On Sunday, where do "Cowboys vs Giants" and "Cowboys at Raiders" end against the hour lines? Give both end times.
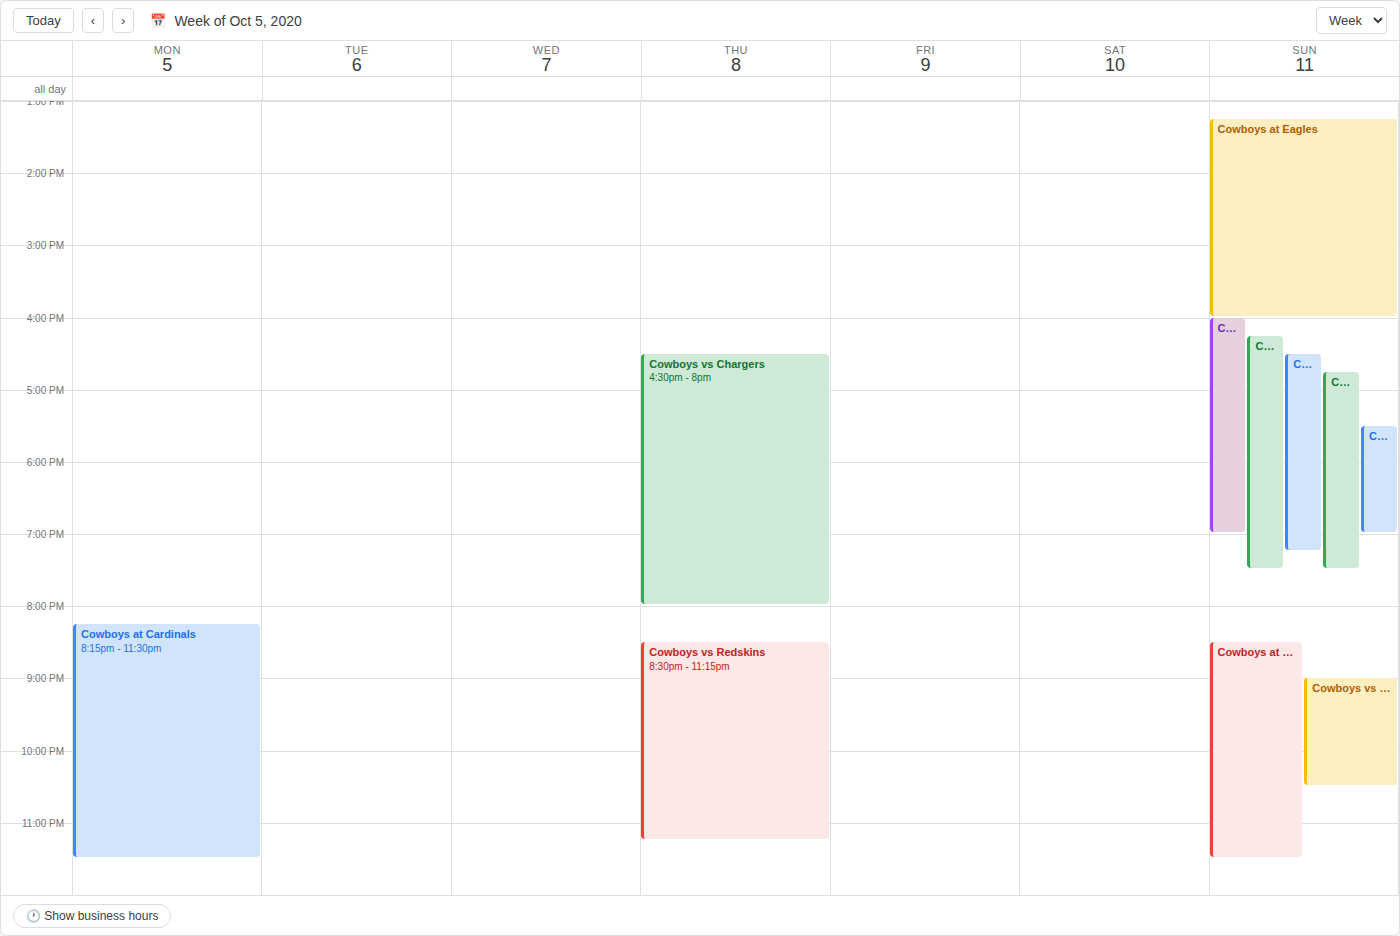
"Cowboys vs Giants": 22:30, halfway between the 22:00 and 23:00 lines. "Cowboys at Raiders": 23:30, halfway between the 23:00 and 24:00 lines.